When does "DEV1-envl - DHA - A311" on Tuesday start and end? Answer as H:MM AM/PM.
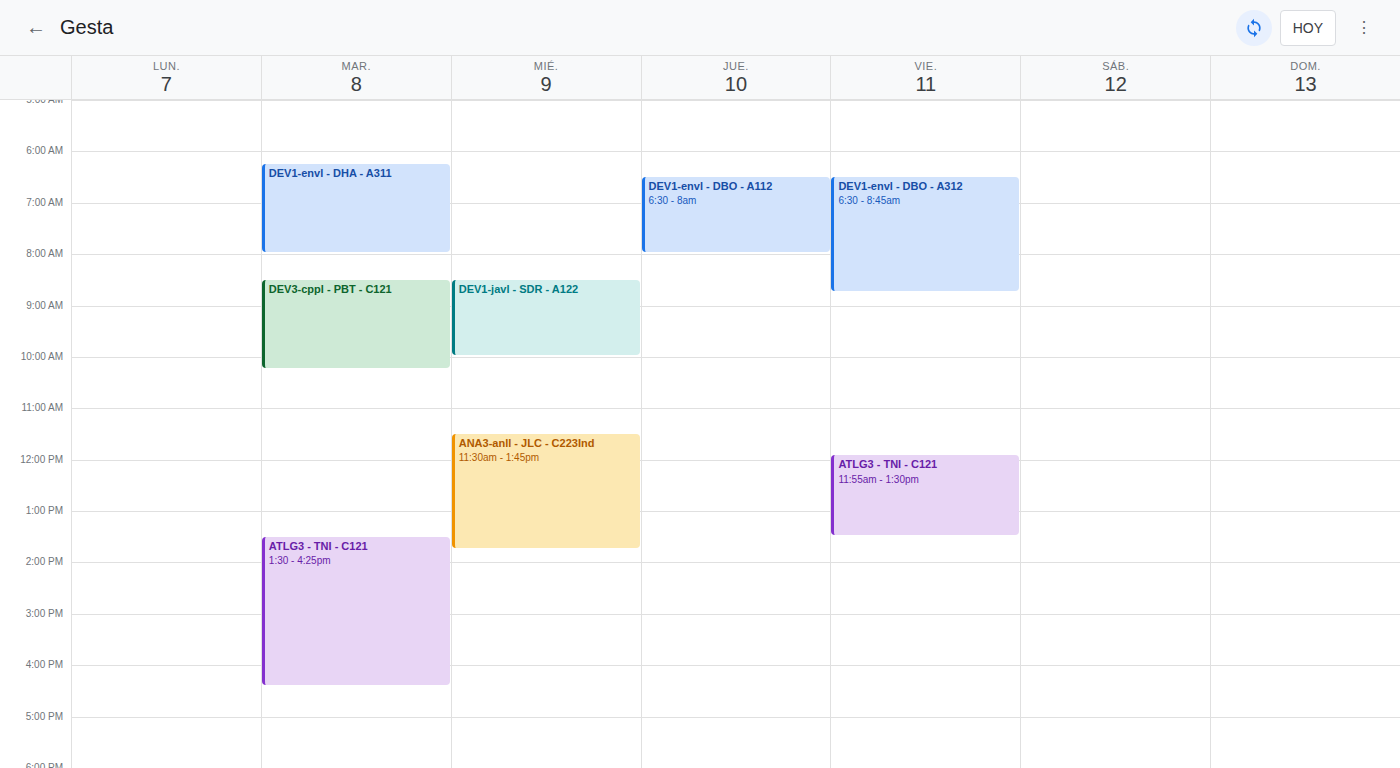
6:15 AM to 8:00 AM